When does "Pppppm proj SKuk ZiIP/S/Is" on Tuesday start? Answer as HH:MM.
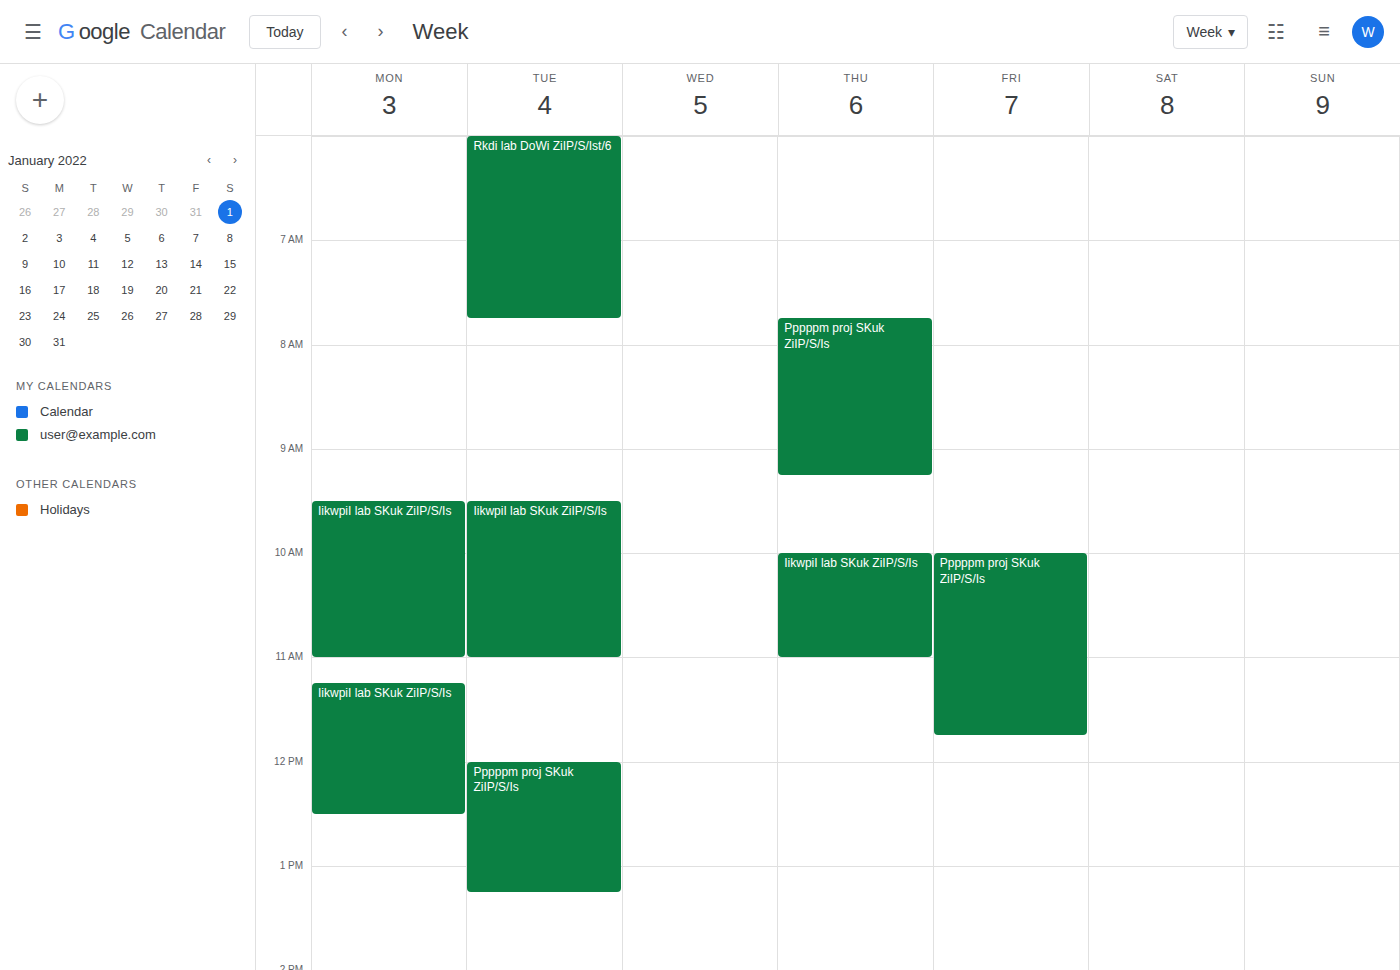
12:00